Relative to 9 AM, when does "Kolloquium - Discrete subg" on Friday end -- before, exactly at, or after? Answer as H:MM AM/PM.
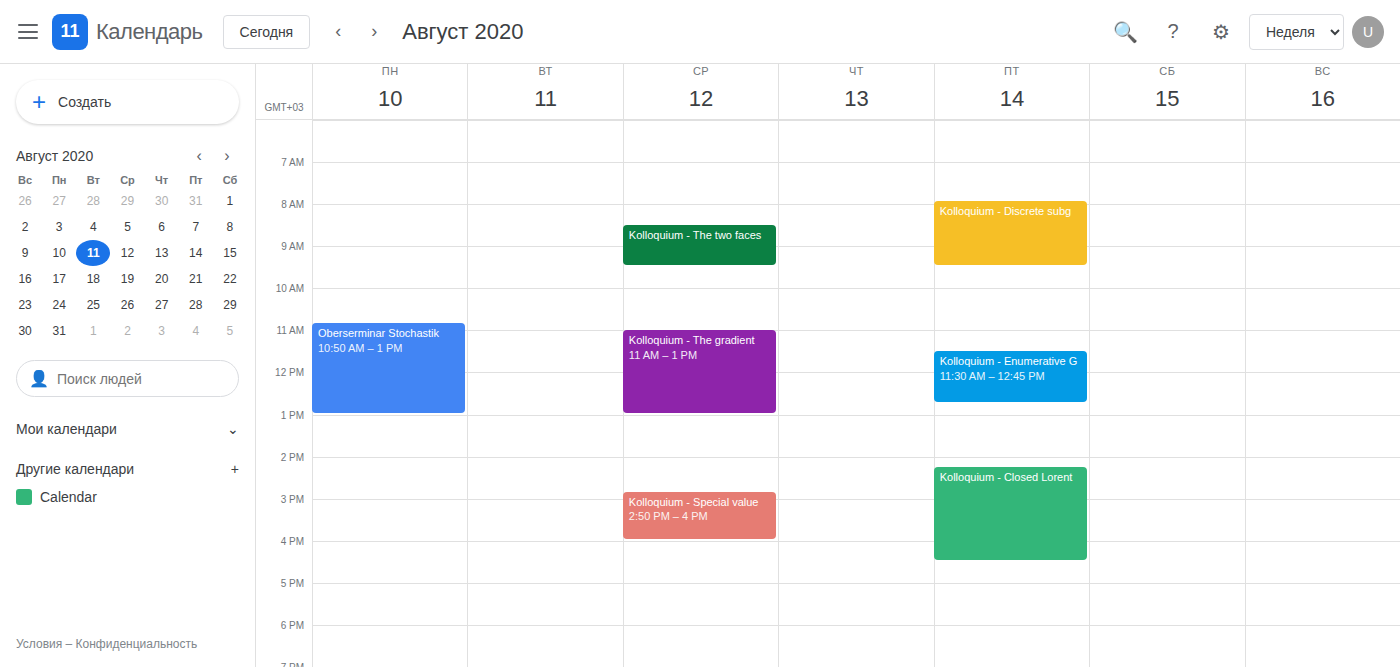
9:30 AM -- after 9 AM, 30 minutes below the 9 AM line.